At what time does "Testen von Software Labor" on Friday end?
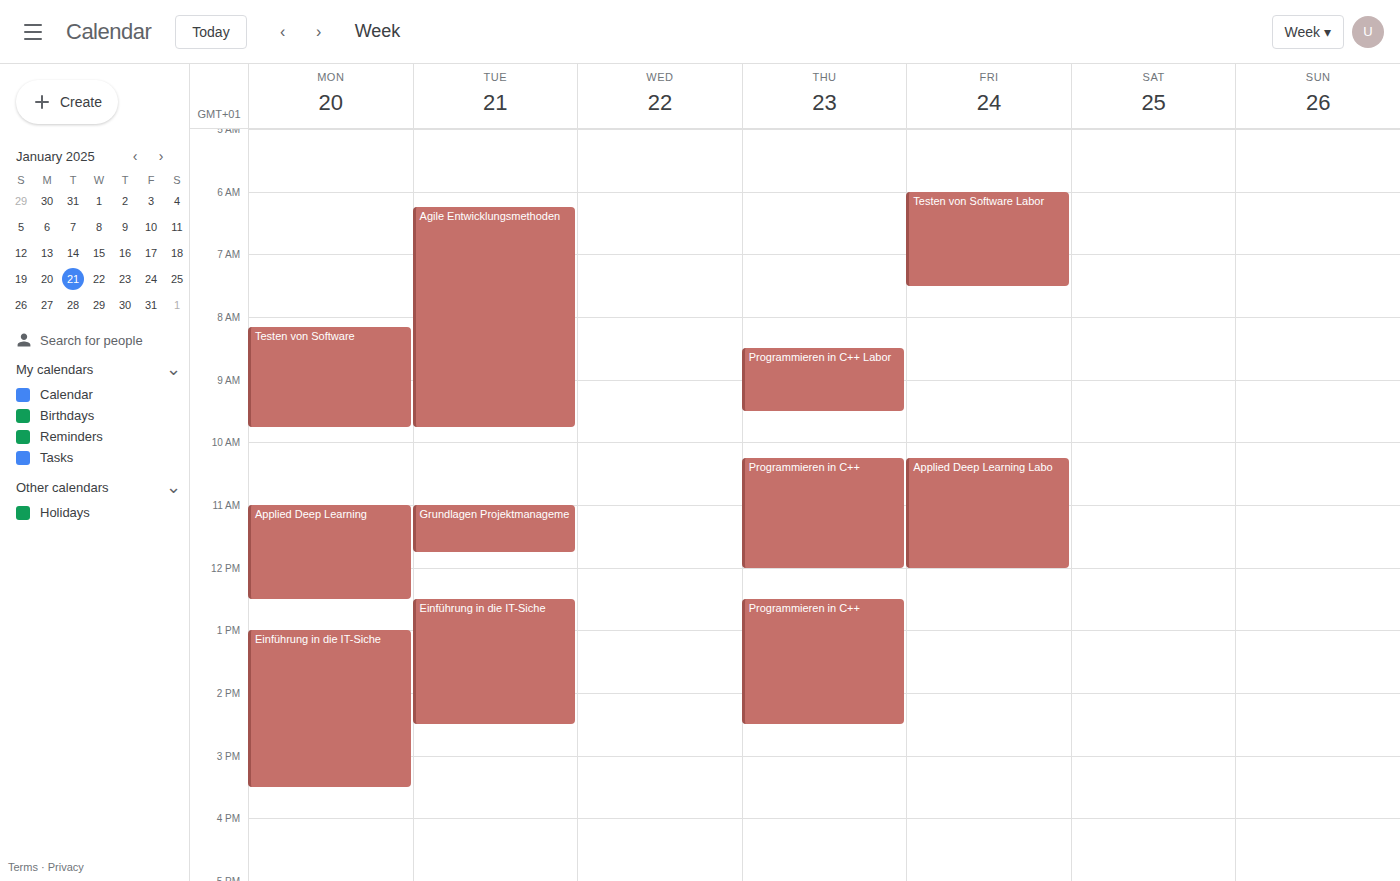
07:30